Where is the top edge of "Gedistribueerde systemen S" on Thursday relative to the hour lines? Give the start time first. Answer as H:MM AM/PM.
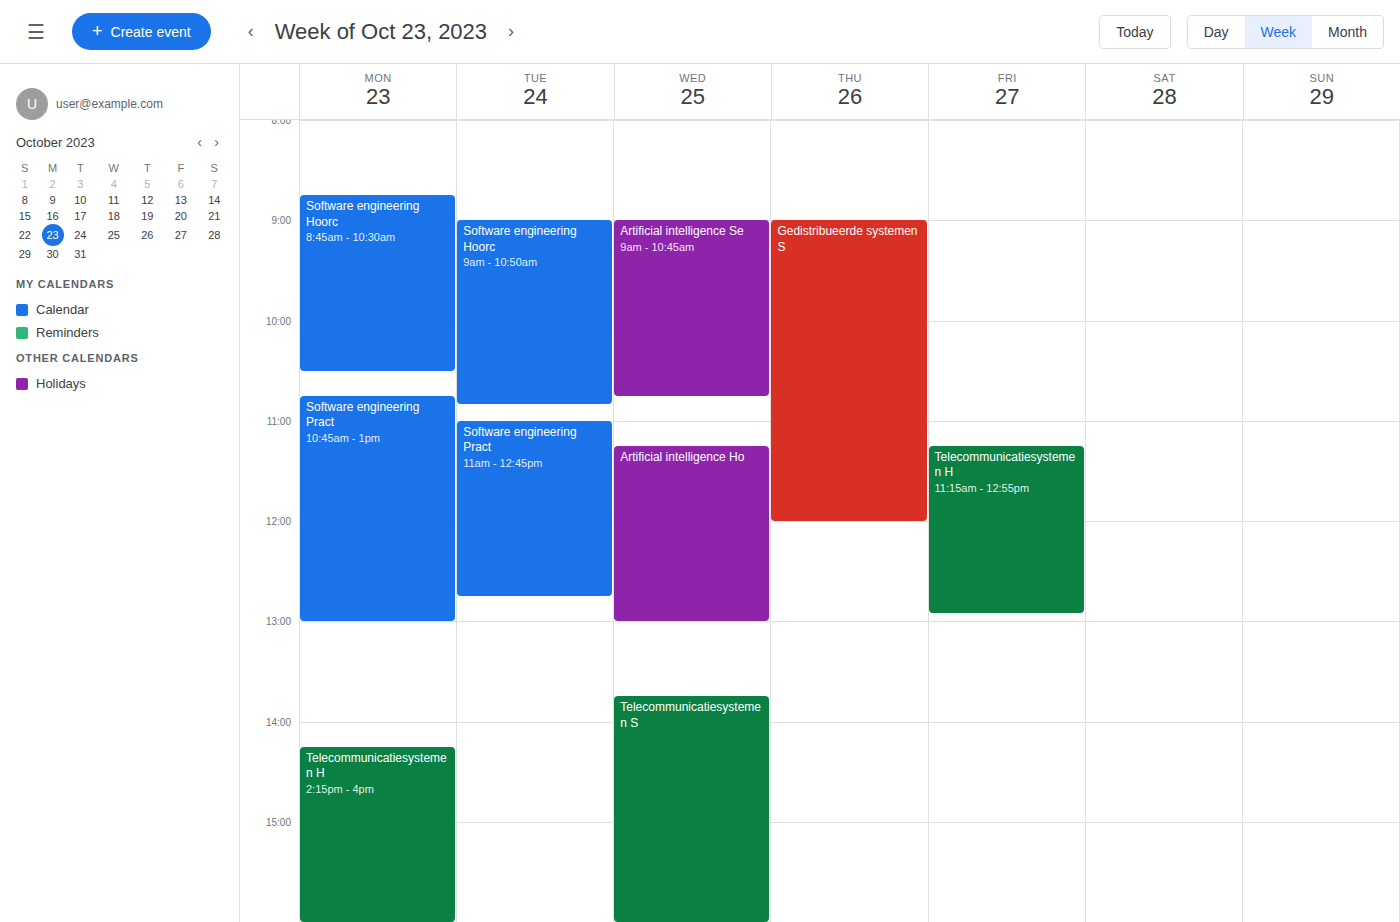
9:00 AM -- exactly on the 9 AM line.